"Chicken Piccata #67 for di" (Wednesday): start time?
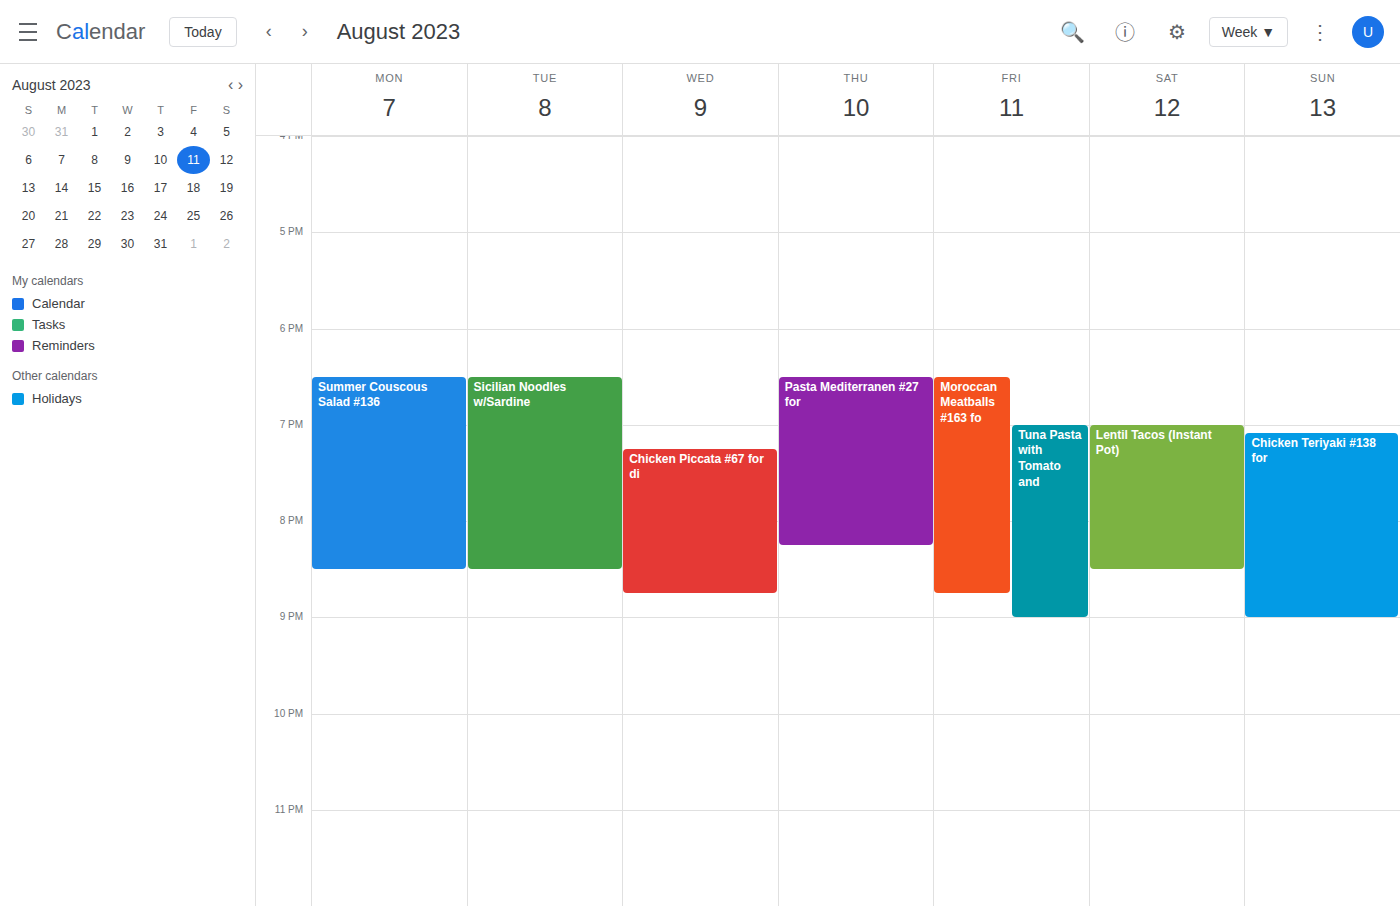
7:15 PM